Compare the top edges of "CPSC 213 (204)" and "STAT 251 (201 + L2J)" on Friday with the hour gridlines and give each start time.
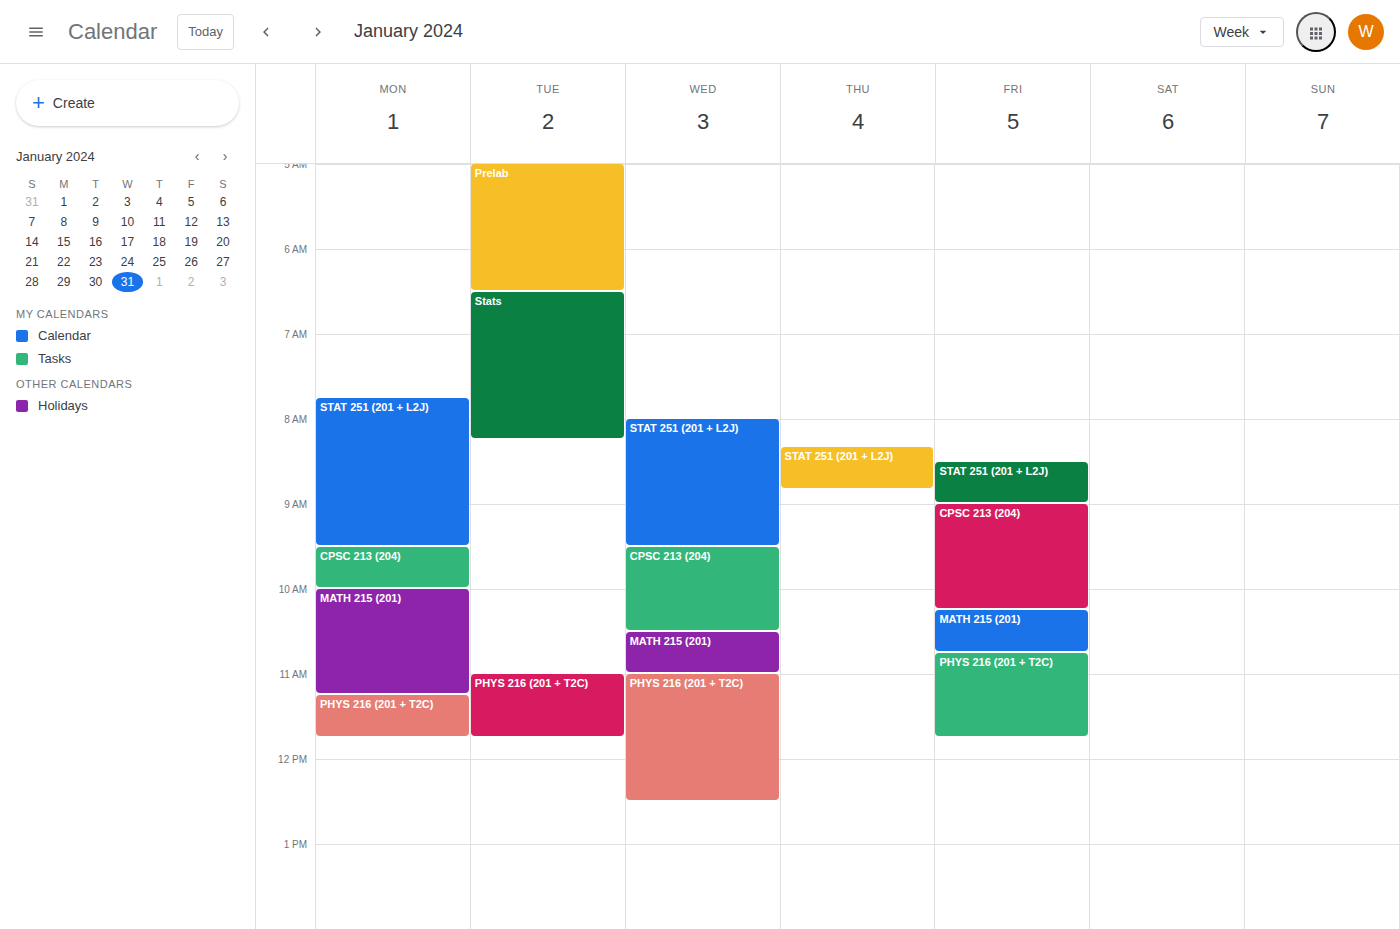
"CPSC 213 (204)": 9:00 AM, exactly on the 9 AM line. "STAT 251 (201 + L2J)": 8:30 AM, halfway between the 8 AM and 9 AM lines.